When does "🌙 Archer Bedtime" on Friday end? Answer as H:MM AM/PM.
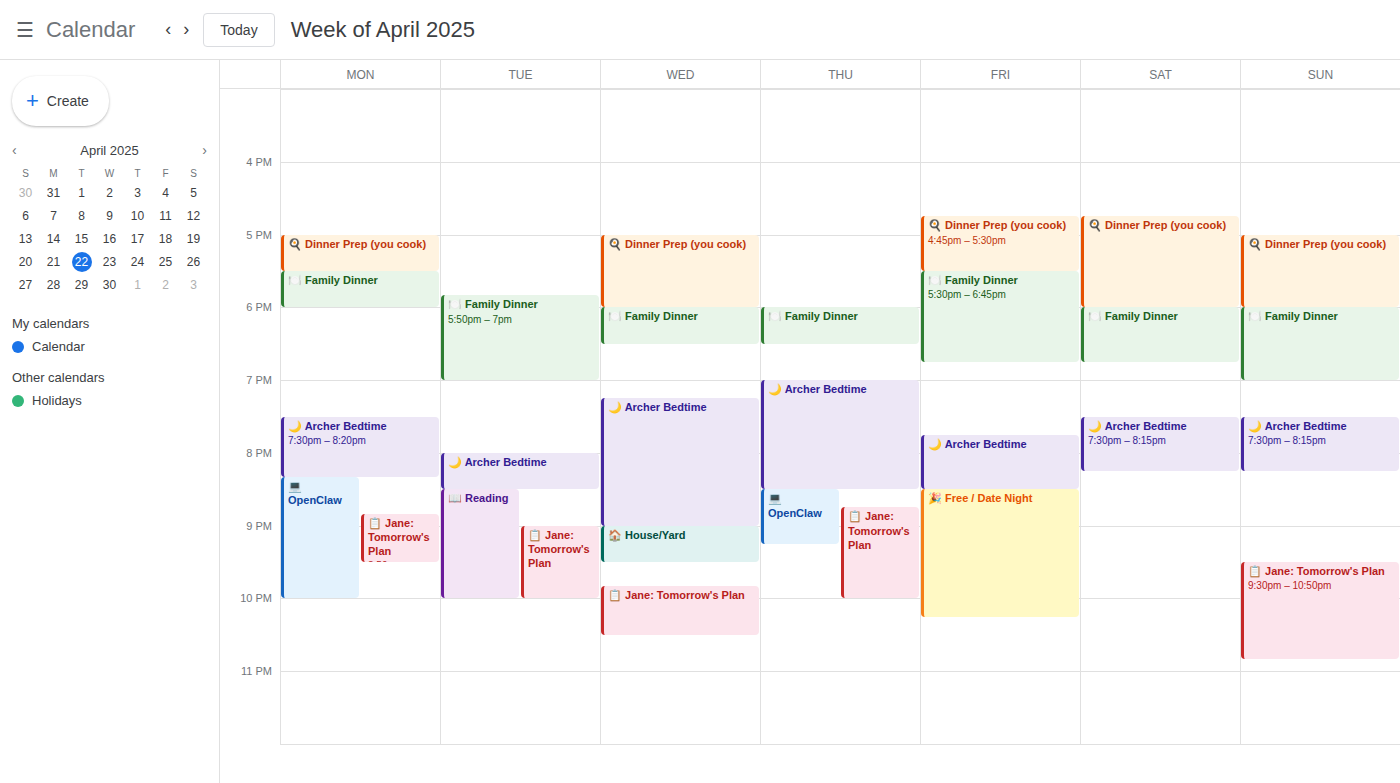
8:30 PM